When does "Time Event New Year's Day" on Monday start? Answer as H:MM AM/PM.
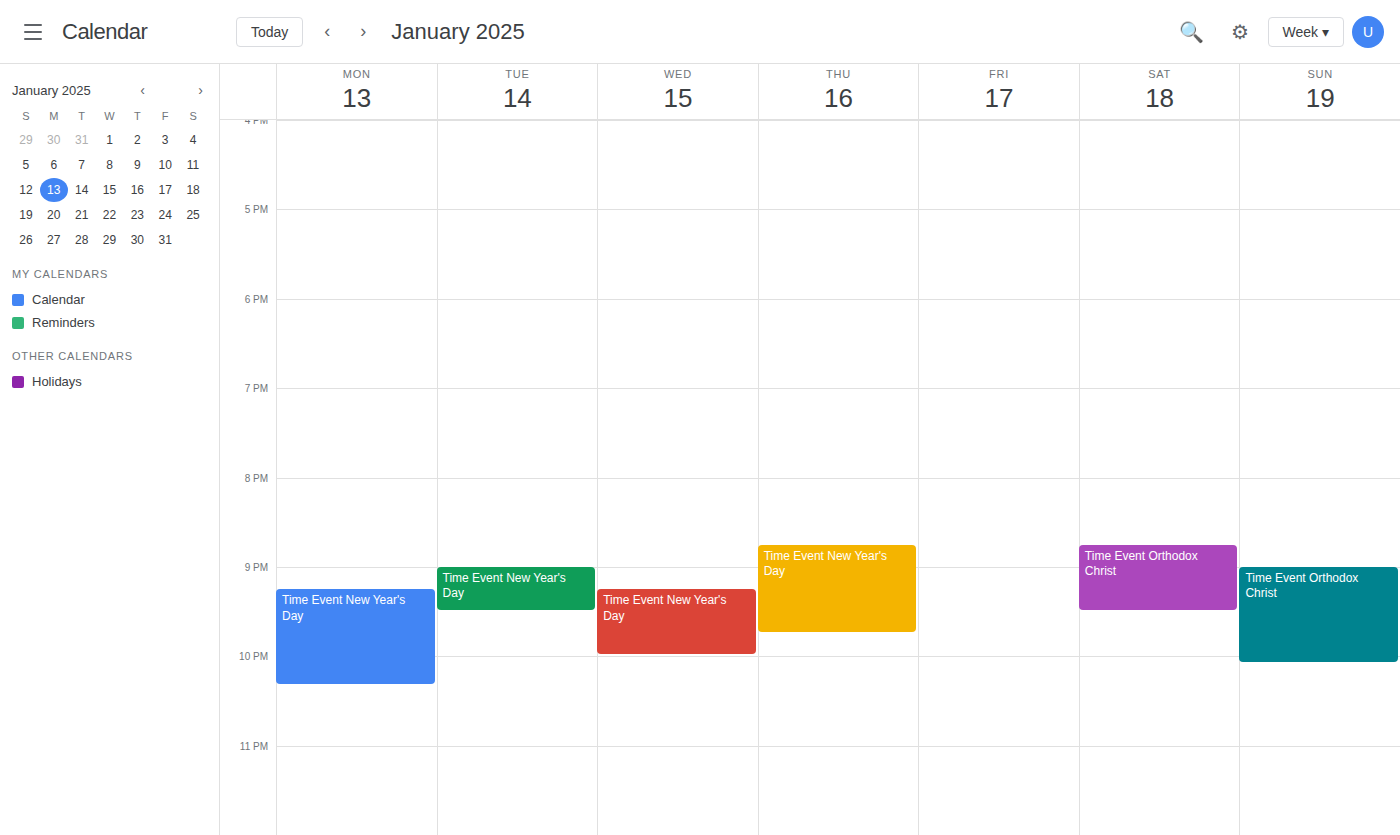
9:15 PM